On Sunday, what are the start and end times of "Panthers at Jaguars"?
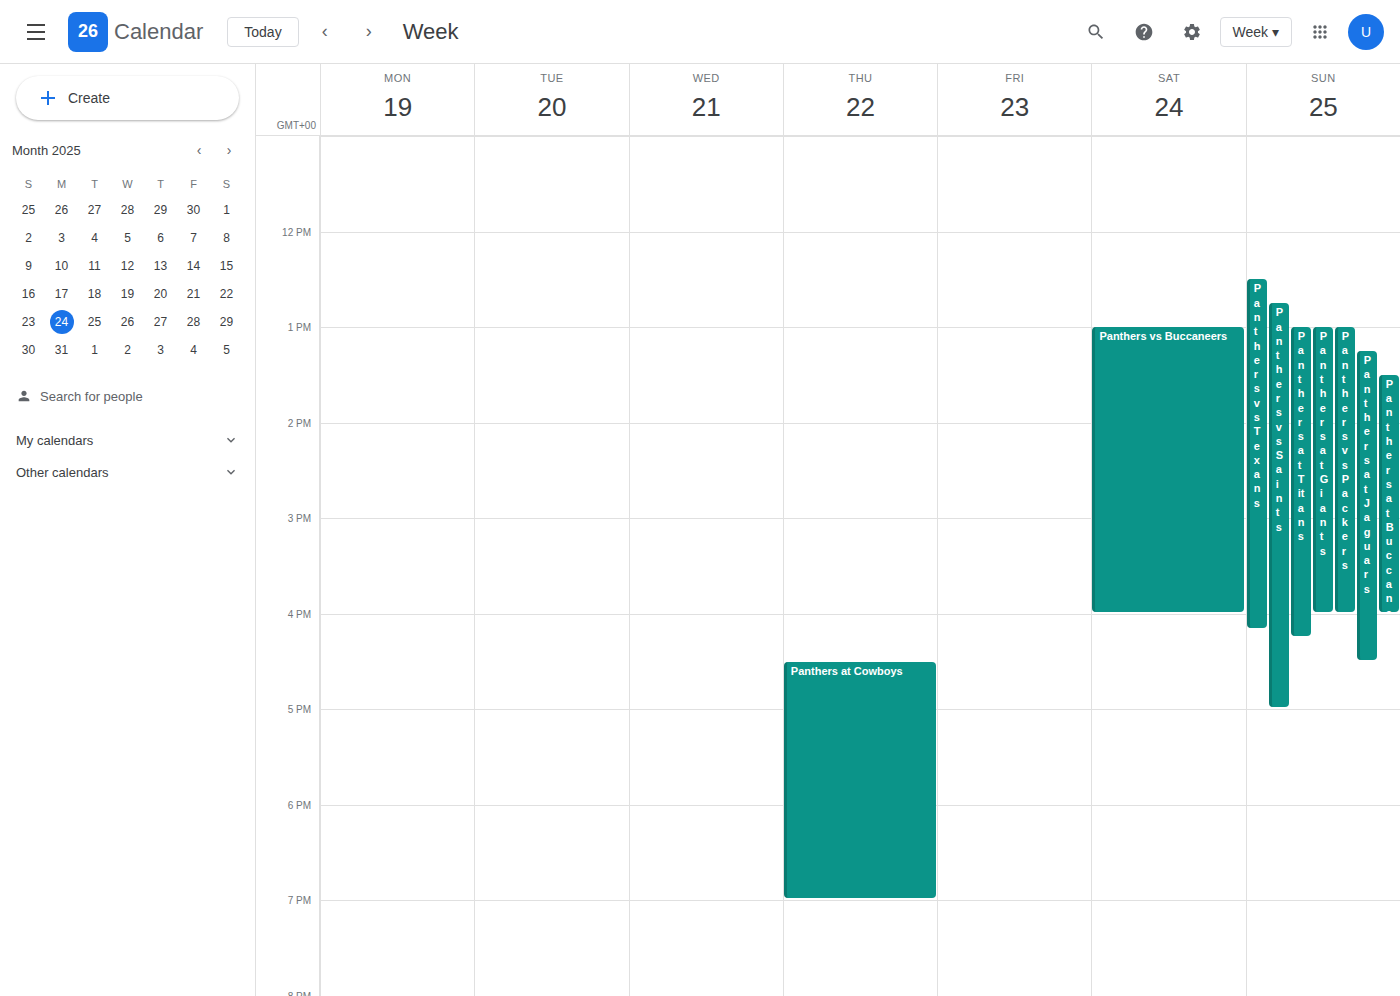
13:15 to 16:30